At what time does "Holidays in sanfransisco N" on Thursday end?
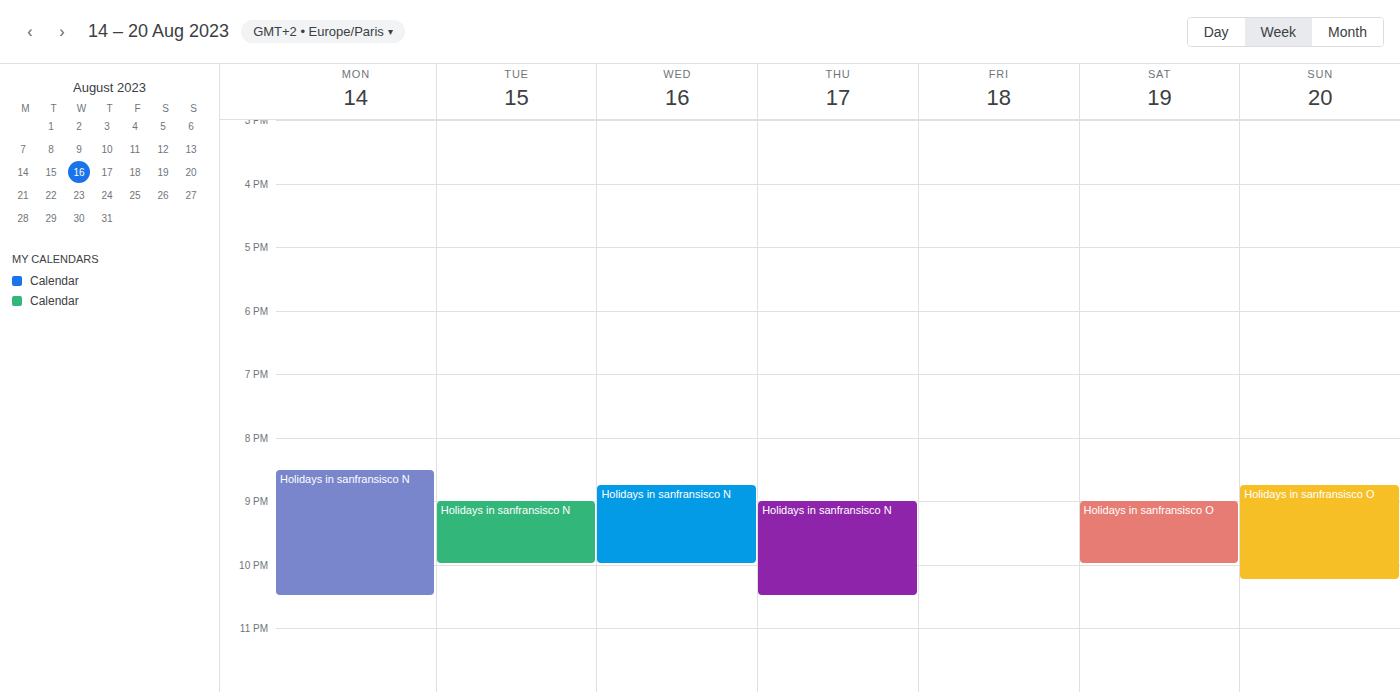
10:30 PM